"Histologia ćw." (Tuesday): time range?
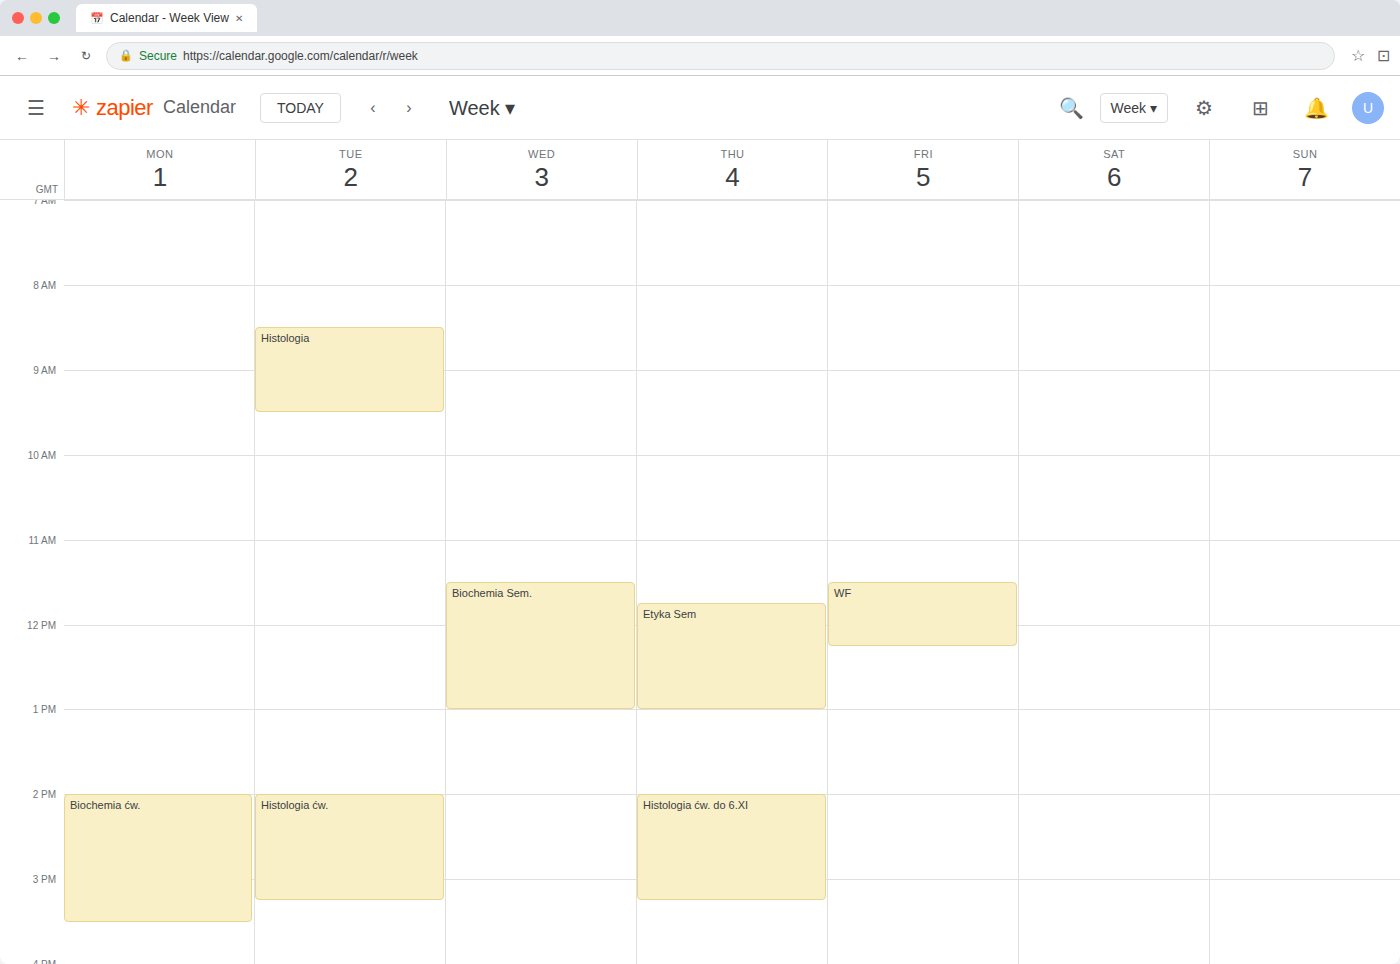
14:00 to 15:15